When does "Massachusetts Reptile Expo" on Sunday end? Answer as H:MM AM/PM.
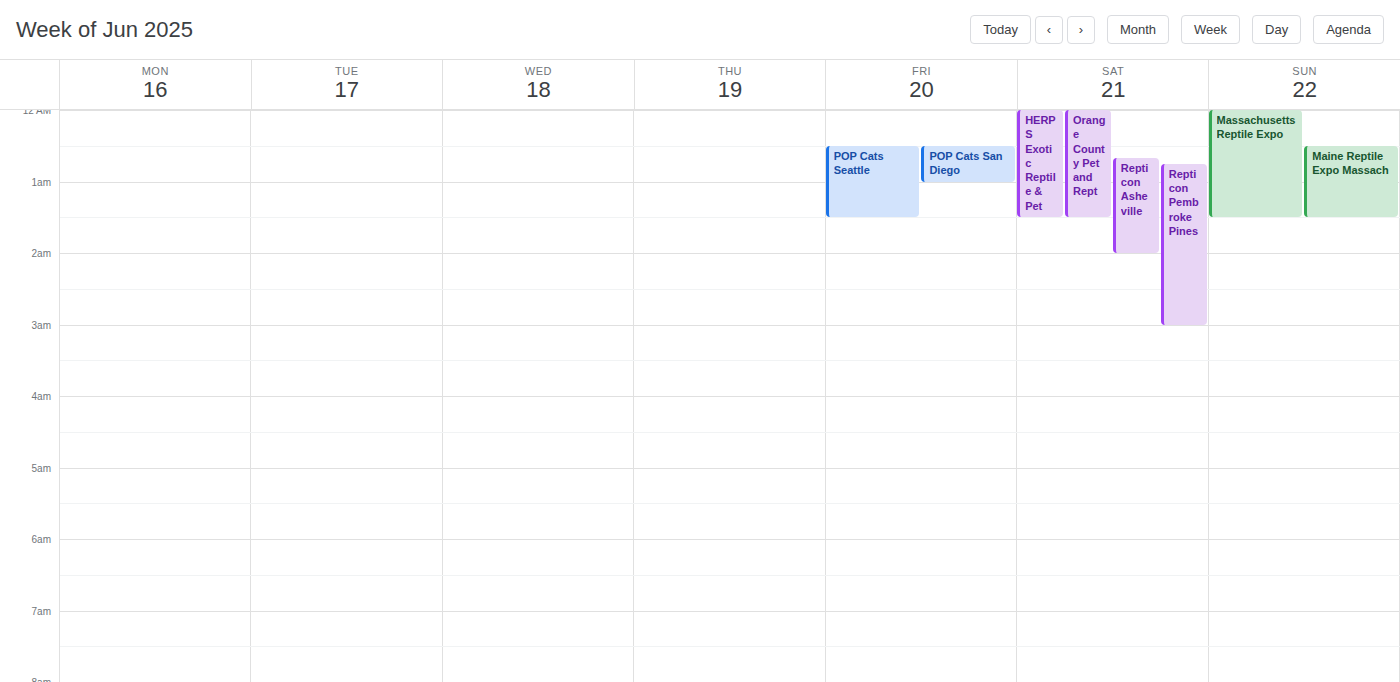
1:30 AM